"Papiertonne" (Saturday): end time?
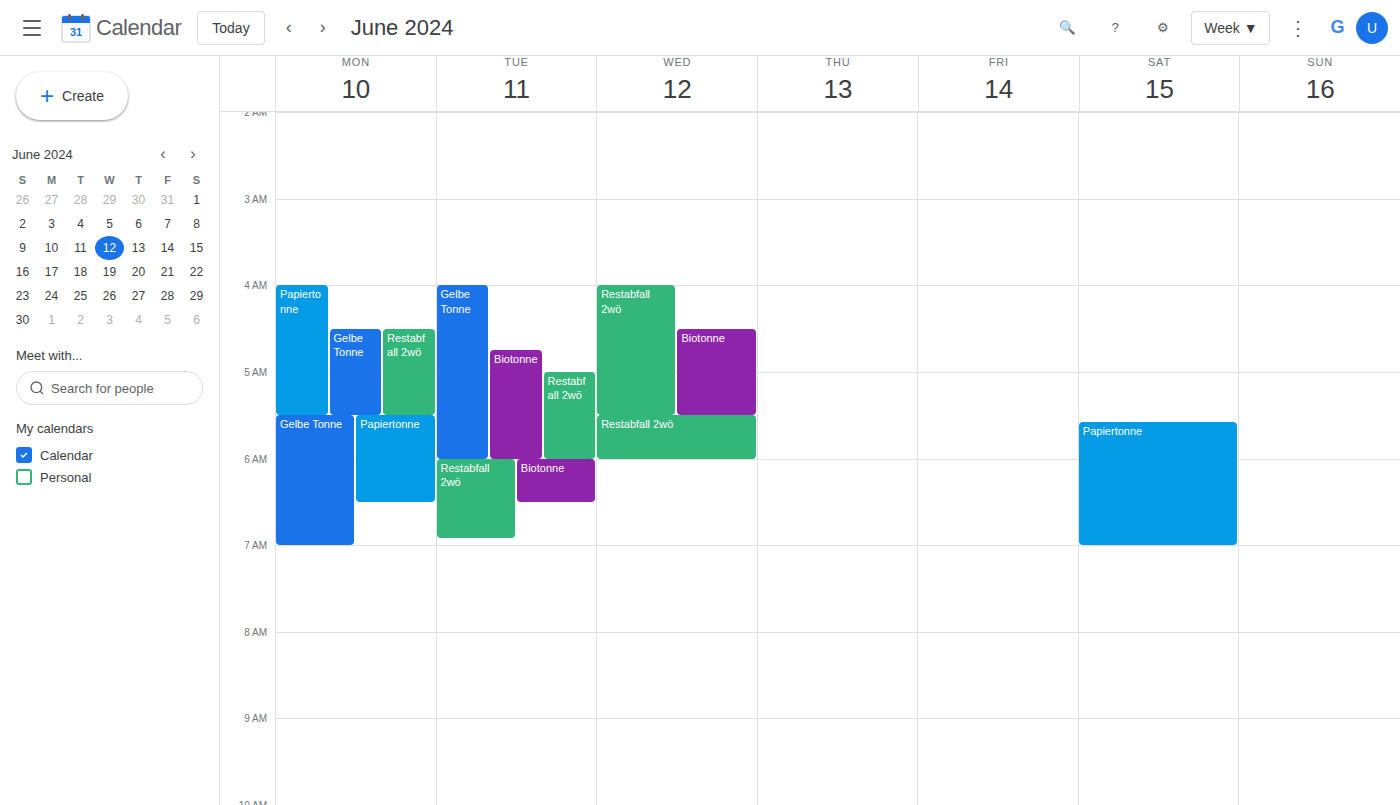
7:00 AM